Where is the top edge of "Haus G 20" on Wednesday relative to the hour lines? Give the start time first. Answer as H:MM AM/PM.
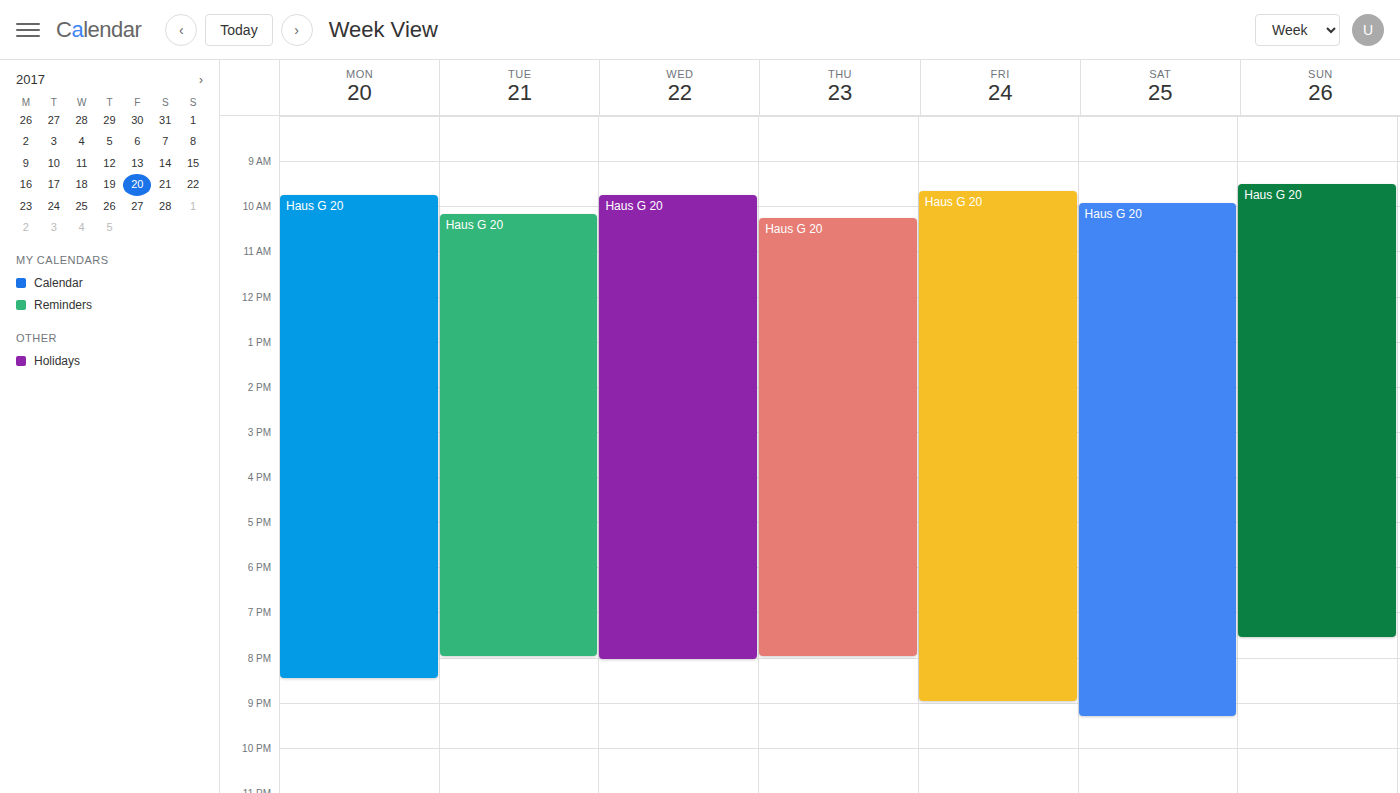
9:45 AM -- neither: three quarters of the way from the 9 AM line to the 10 AM line.